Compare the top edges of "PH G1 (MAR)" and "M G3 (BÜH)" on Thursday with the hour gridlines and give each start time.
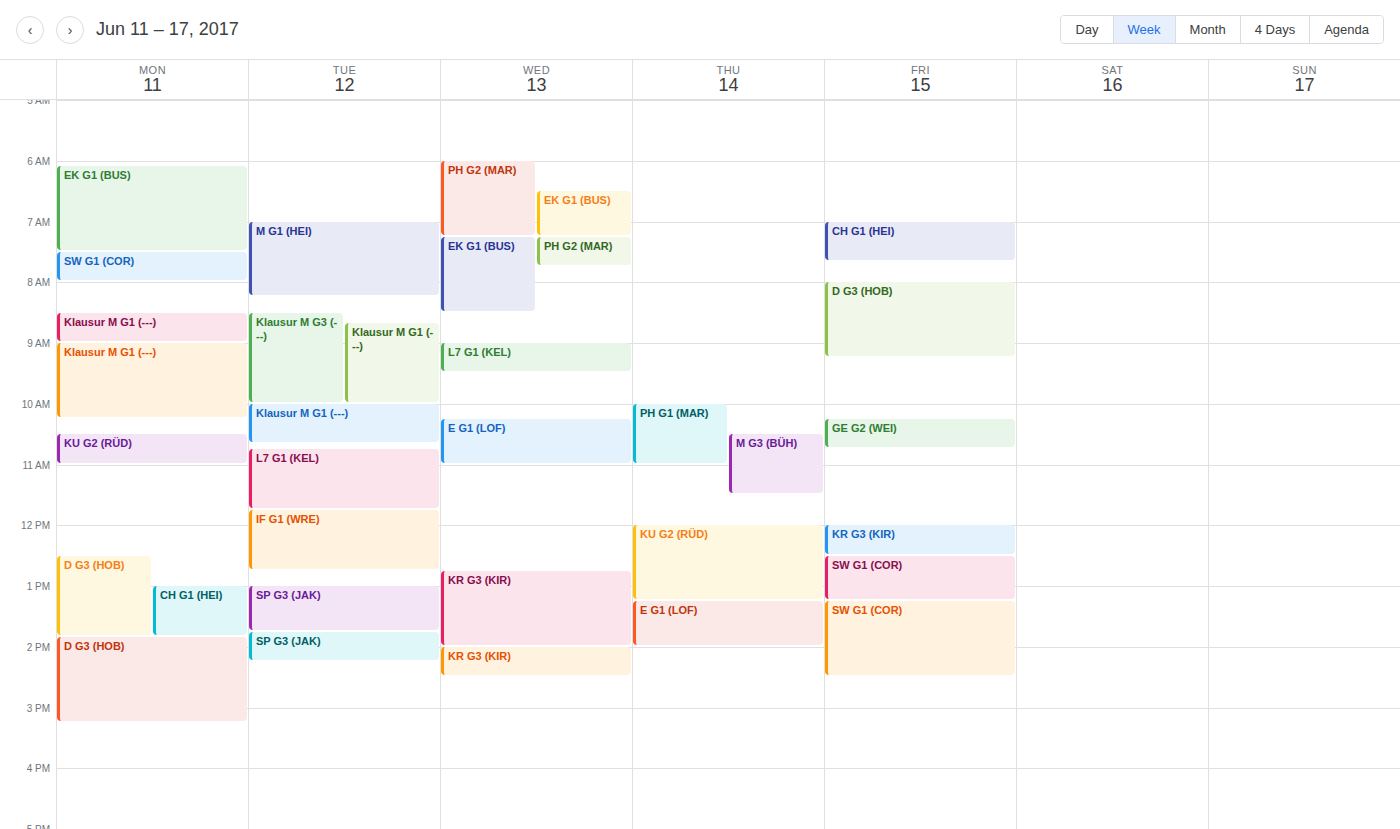
"PH G1 (MAR)": 10:00 AM, exactly on the 10 AM line. "M G3 (BÜH)": 10:30 AM, halfway between the 10 AM and 11 AM lines.